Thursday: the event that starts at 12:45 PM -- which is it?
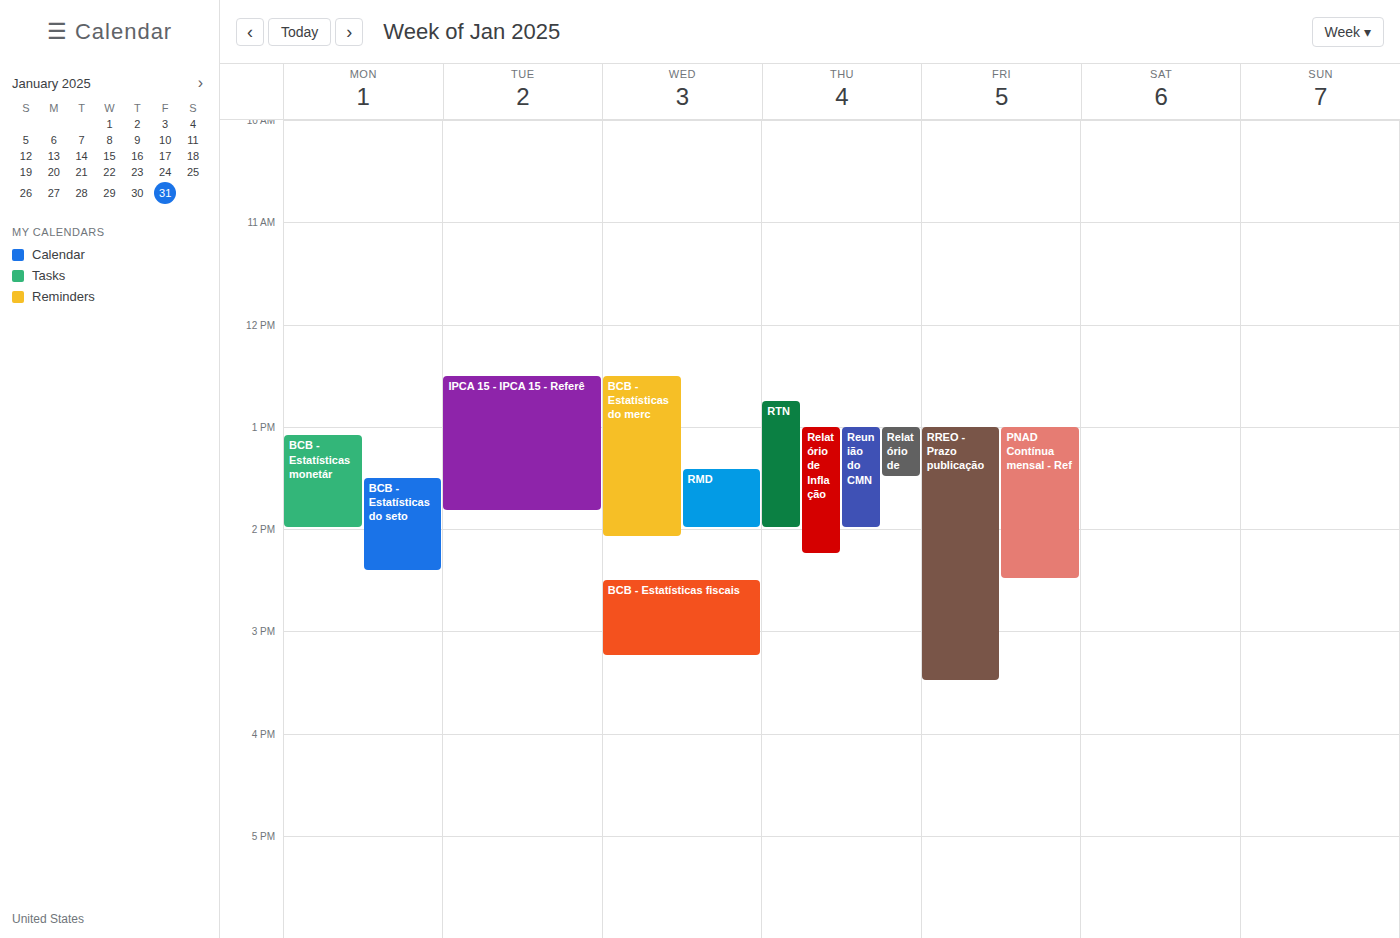
"RTN"